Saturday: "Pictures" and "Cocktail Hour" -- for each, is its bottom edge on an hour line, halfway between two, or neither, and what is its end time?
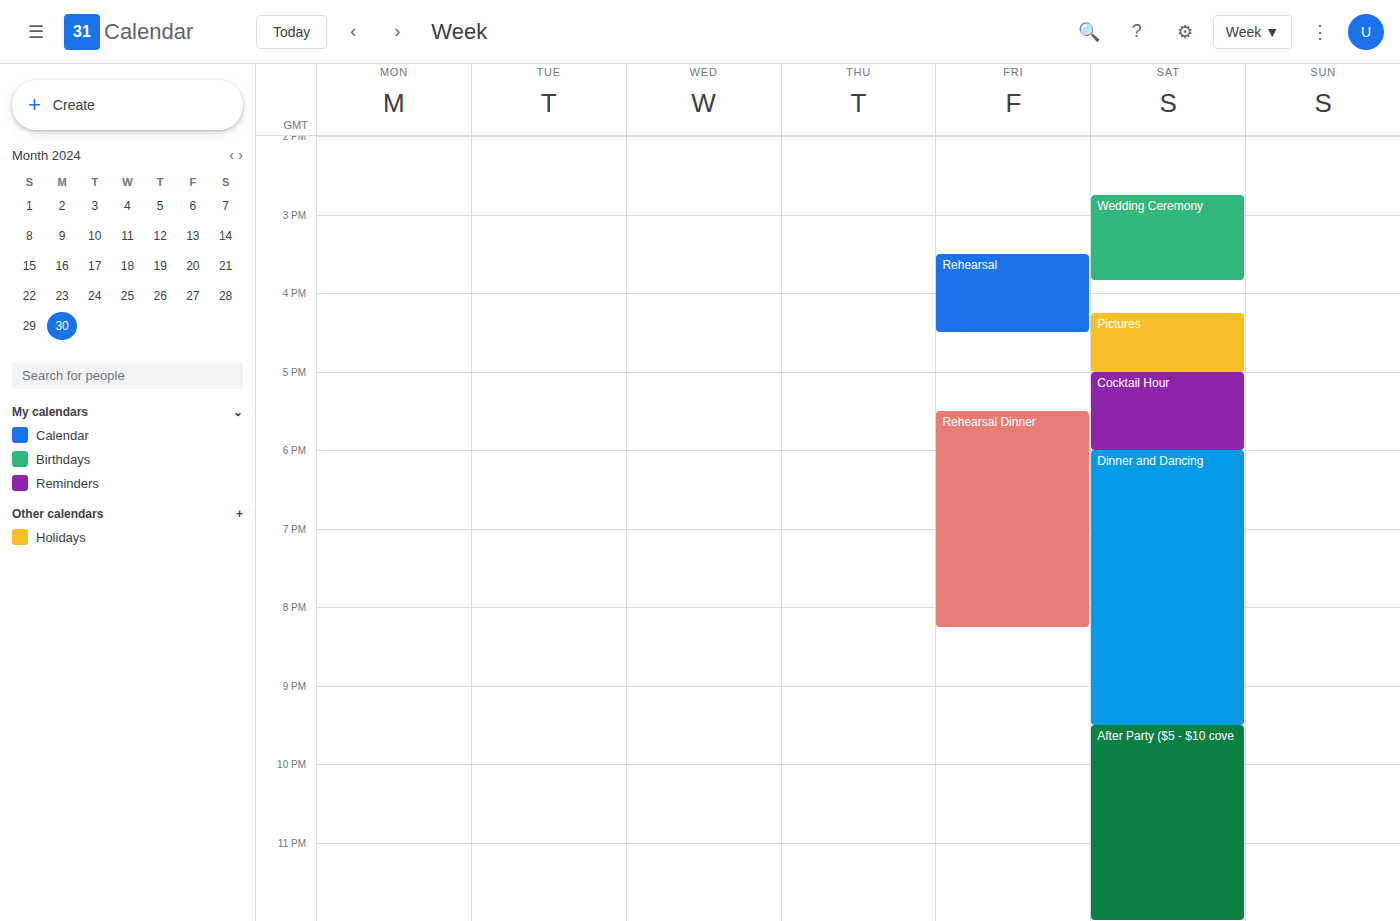
"Pictures": 5:00 PM, exactly on the 5 PM line. "Cocktail Hour": 6:00 PM, exactly on the 6 PM line.